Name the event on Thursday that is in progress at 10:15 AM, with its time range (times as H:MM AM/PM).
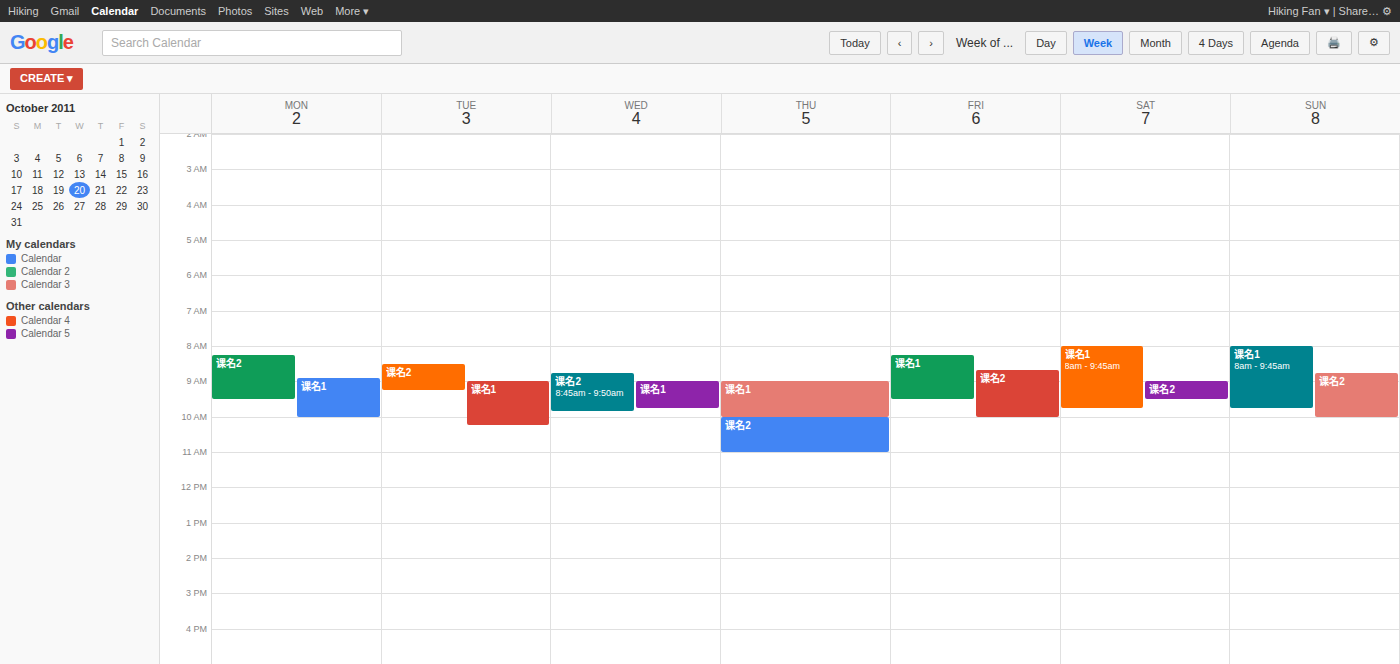
"课名2", 10:00 AM to 11:00 AM